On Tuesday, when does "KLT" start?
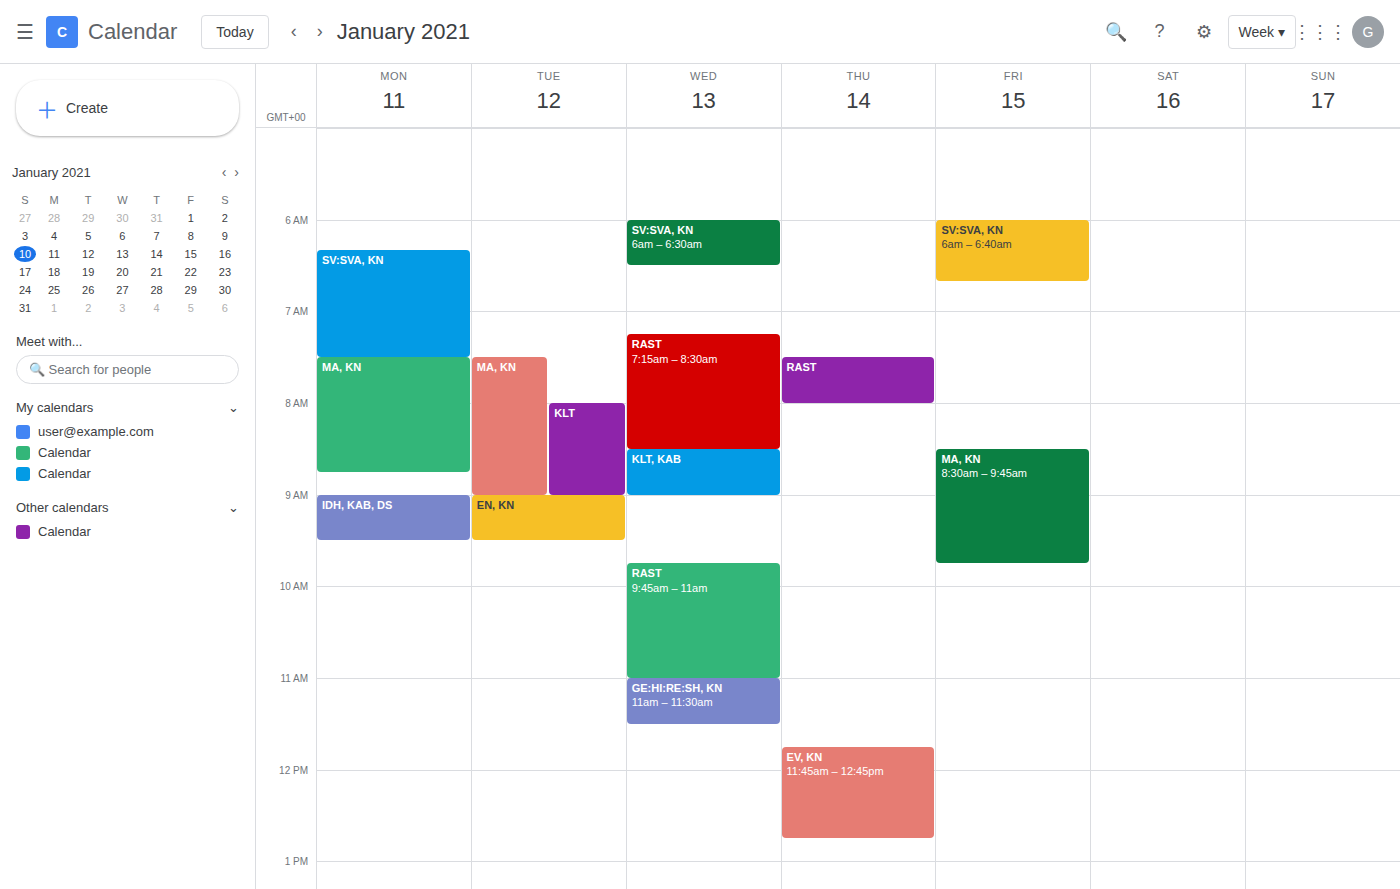
8:00 AM